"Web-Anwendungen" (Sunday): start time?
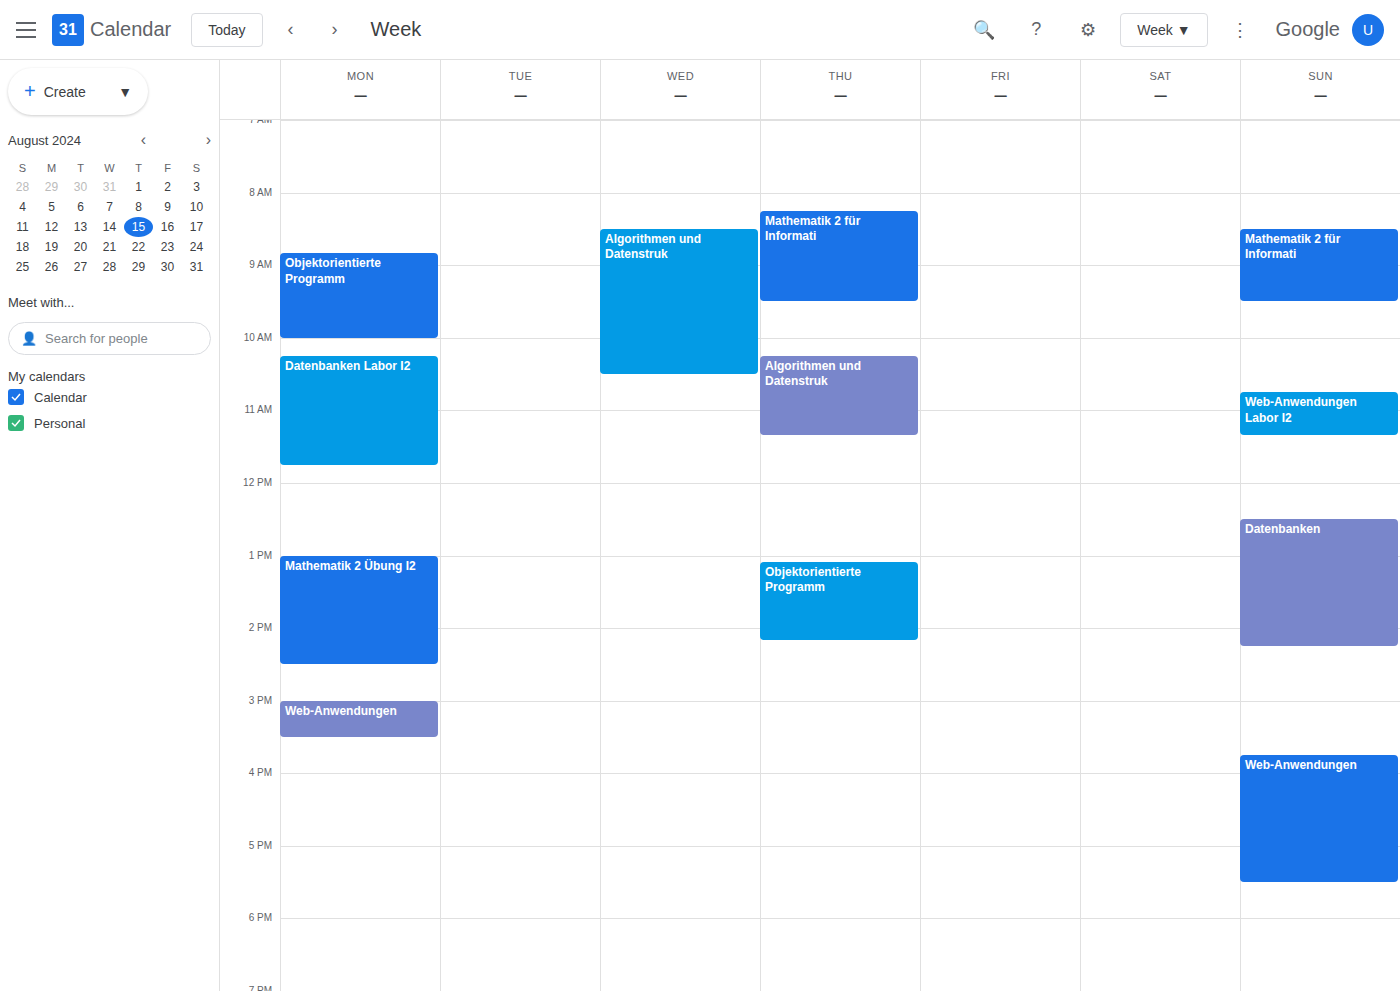
3:45 PM